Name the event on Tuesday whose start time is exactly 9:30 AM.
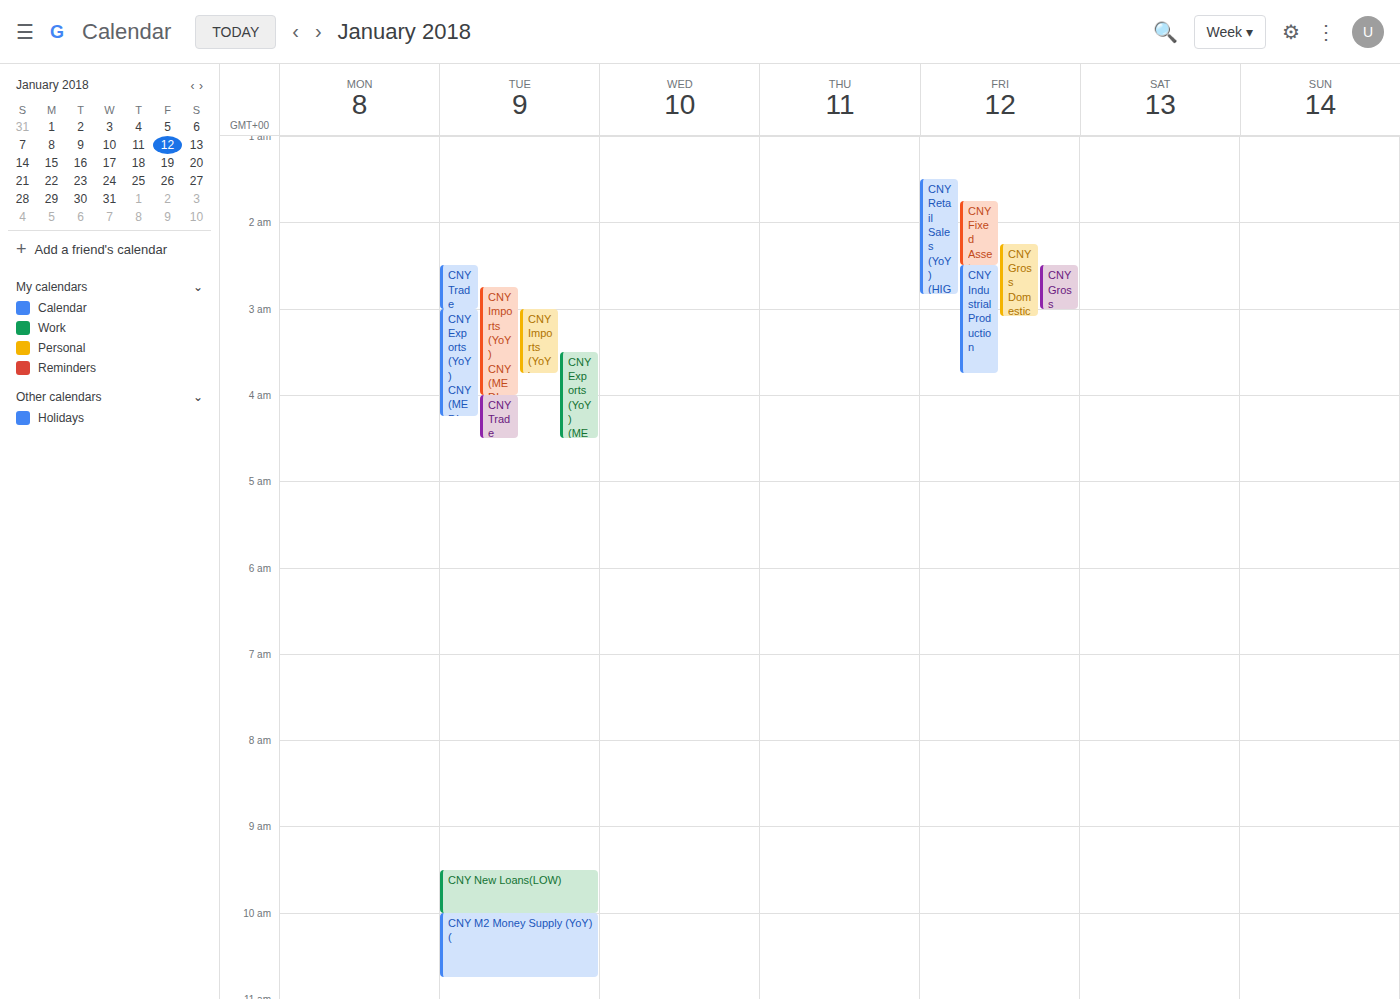
"CNY New Loans(LOW)"